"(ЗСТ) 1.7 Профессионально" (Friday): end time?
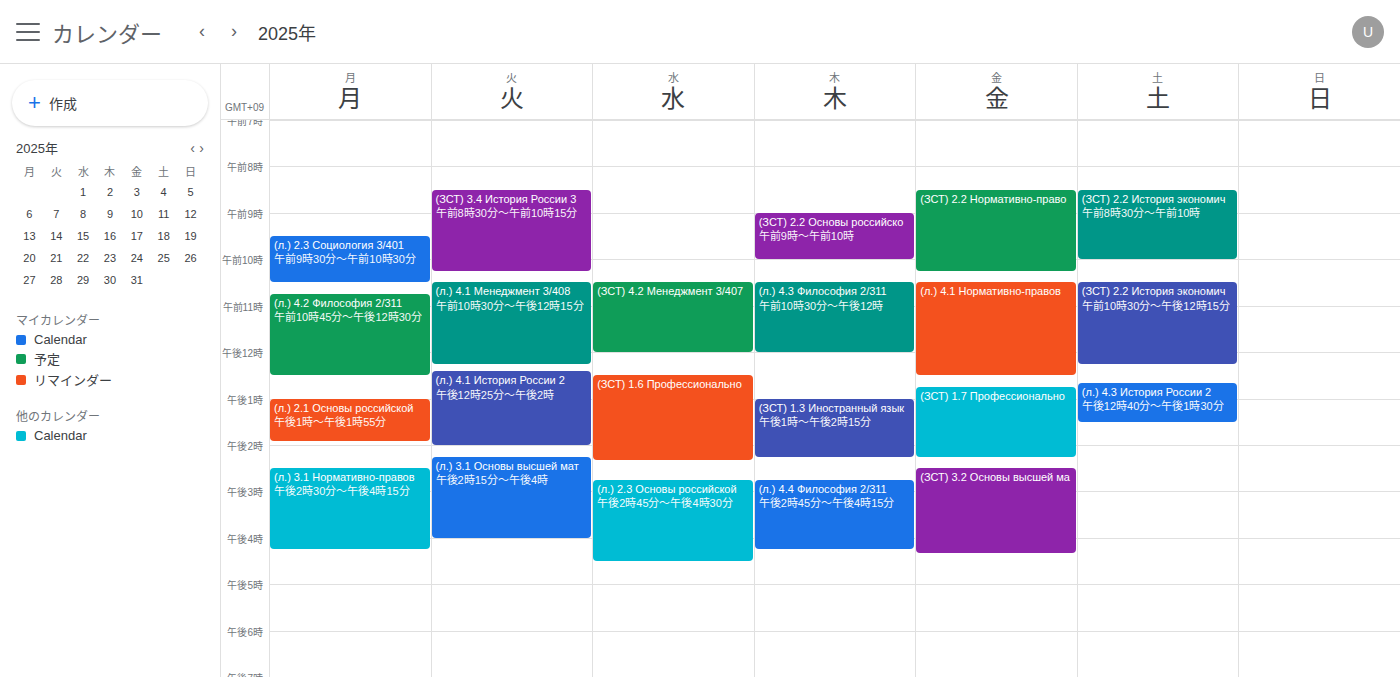
14:15